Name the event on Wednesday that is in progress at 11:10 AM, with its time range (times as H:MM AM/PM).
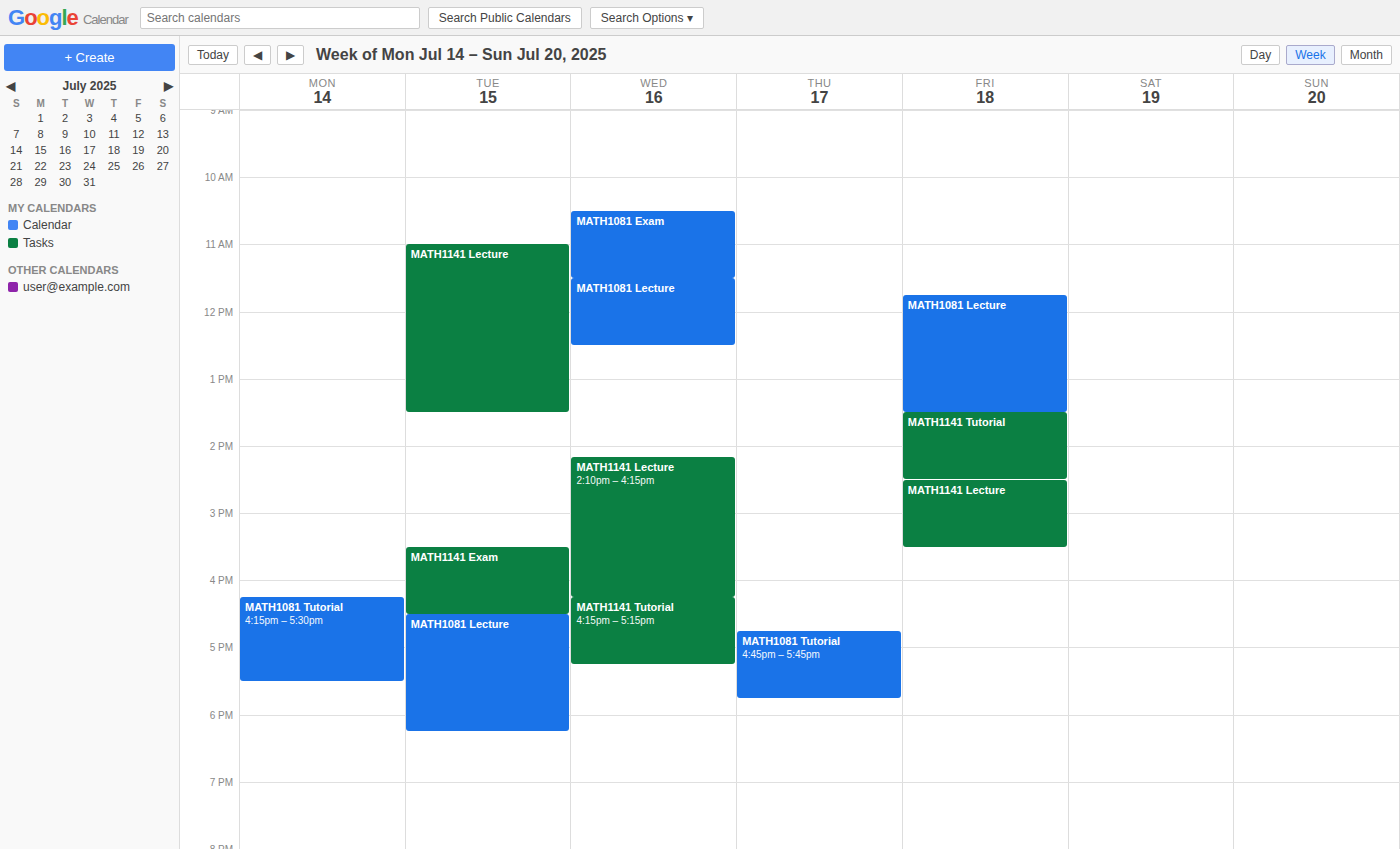
"MATH1081 Exam", 10:30 AM to 11:30 AM